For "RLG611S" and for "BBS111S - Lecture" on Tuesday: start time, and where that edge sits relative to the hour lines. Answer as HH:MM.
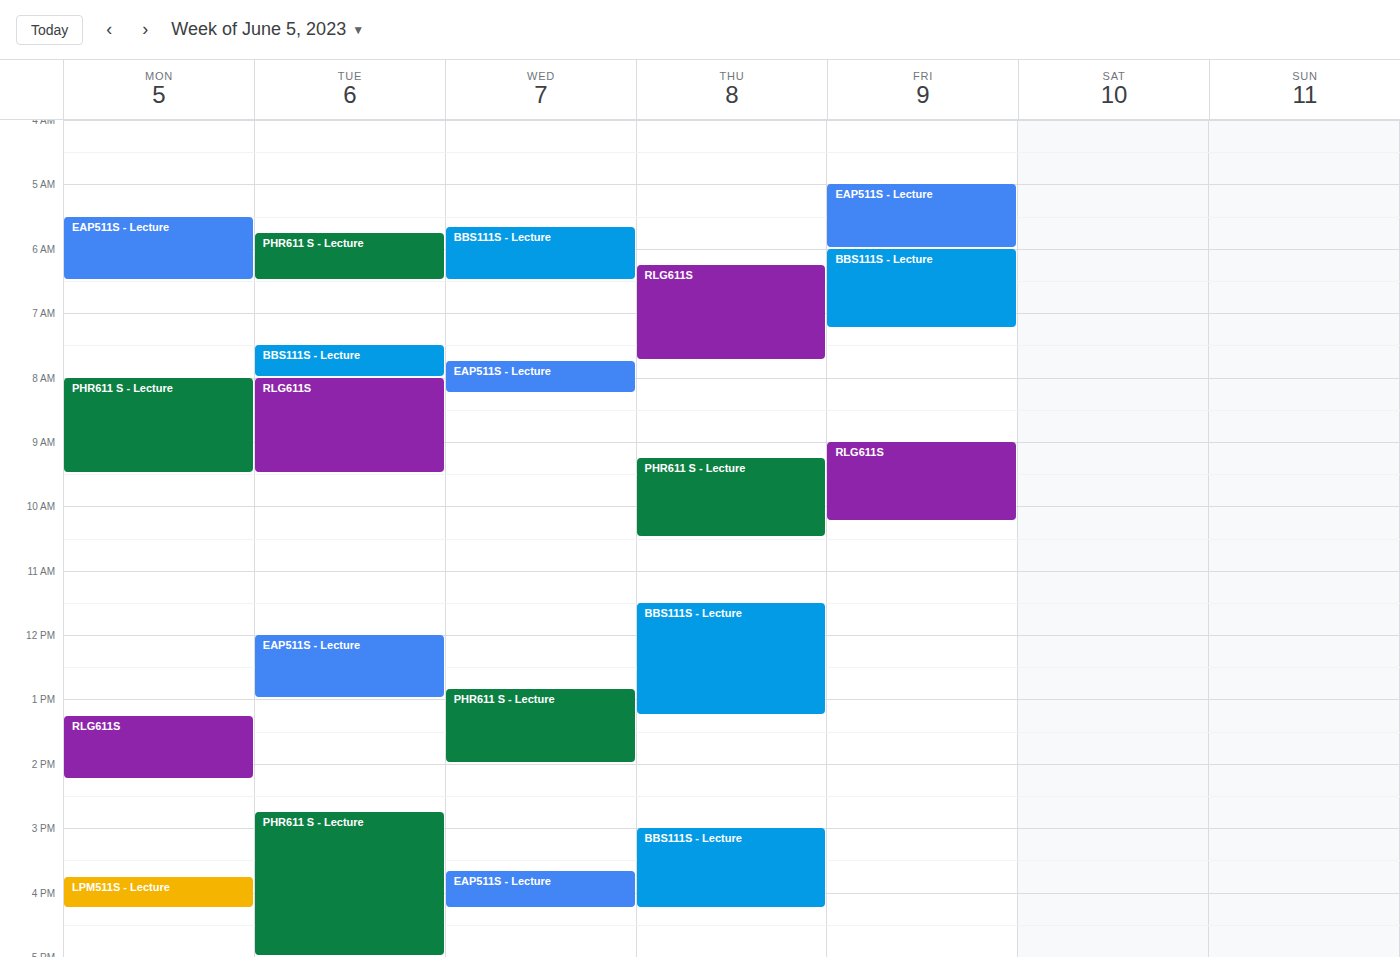
"RLG611S": 08:00, exactly on the 08:00 line. "BBS111S - Lecture": 07:30, halfway between the 07:00 and 08:00 lines.